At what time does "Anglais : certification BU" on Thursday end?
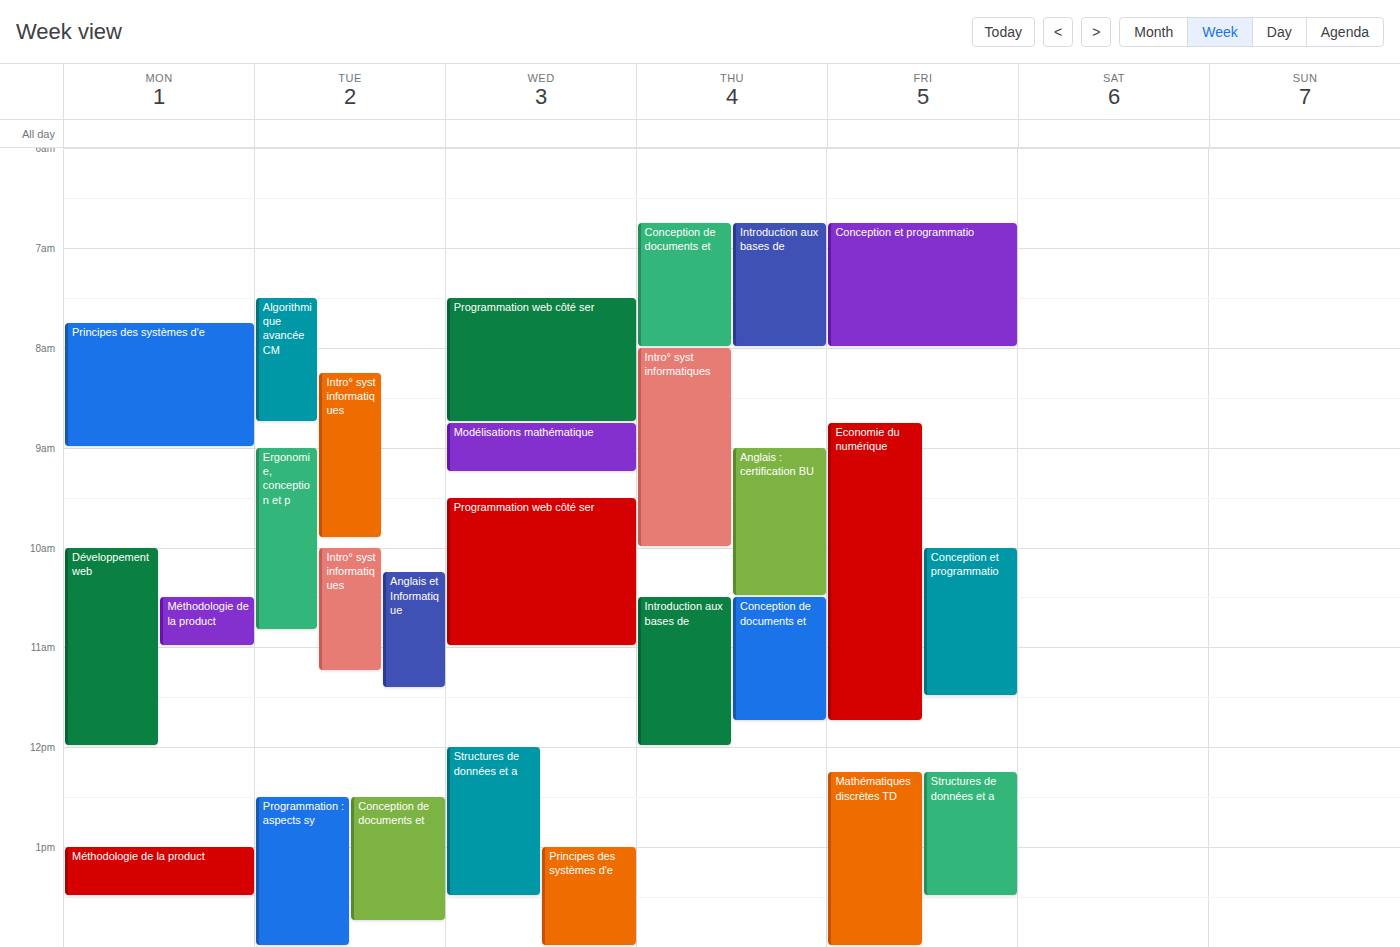
10:30 AM